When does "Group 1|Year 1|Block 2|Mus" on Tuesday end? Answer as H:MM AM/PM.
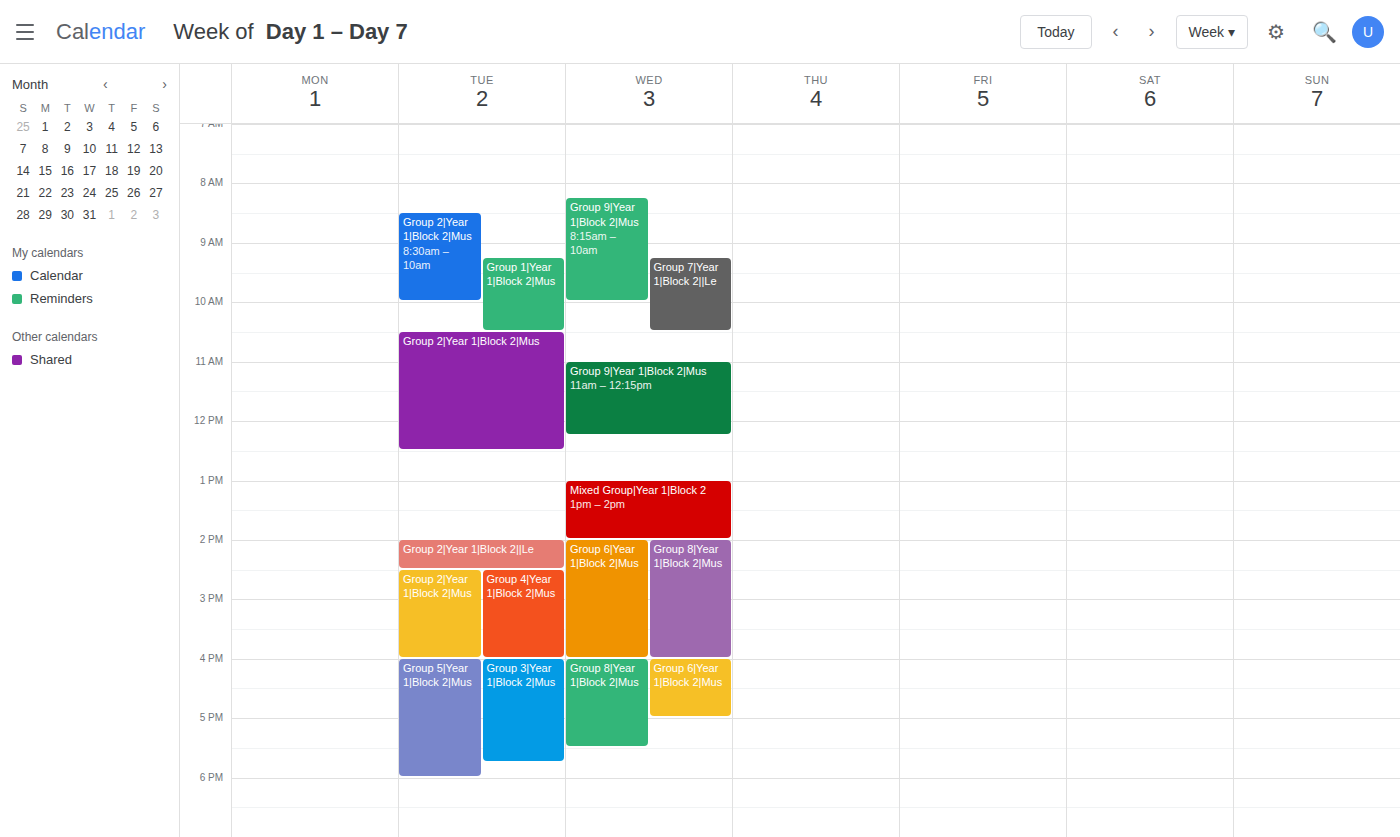
10:30 AM